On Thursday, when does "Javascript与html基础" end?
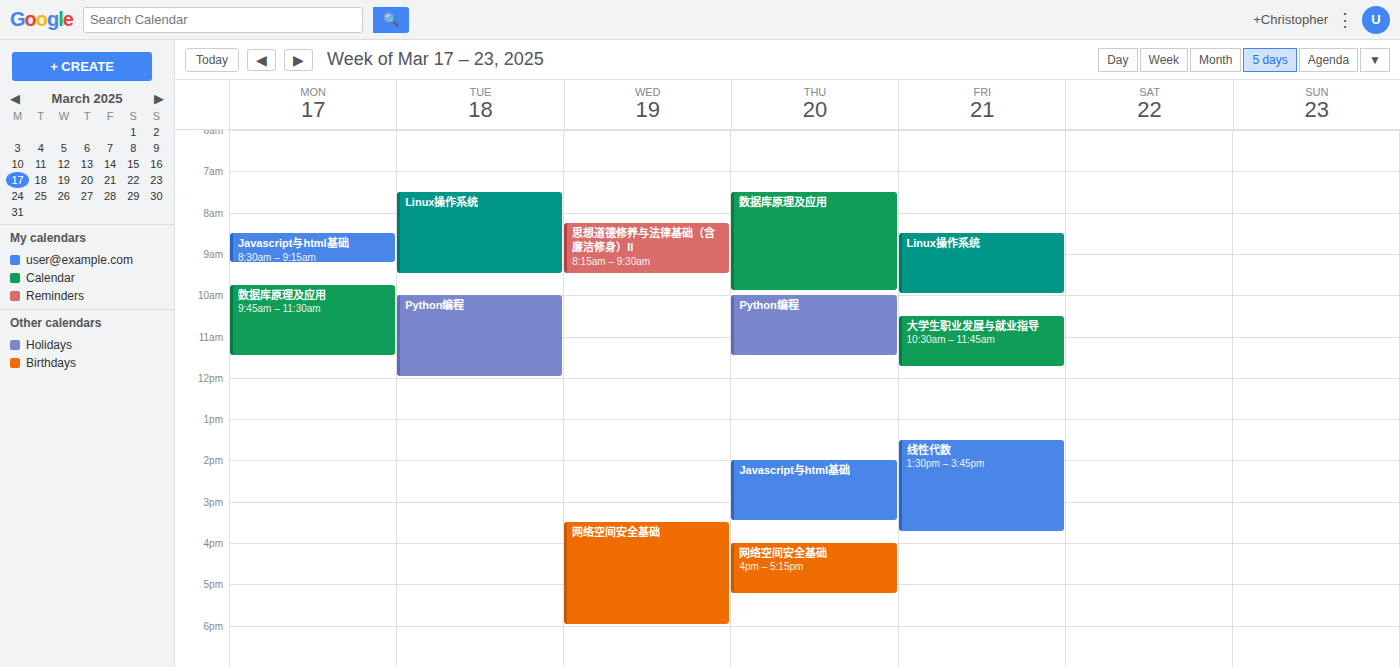
3:30 PM